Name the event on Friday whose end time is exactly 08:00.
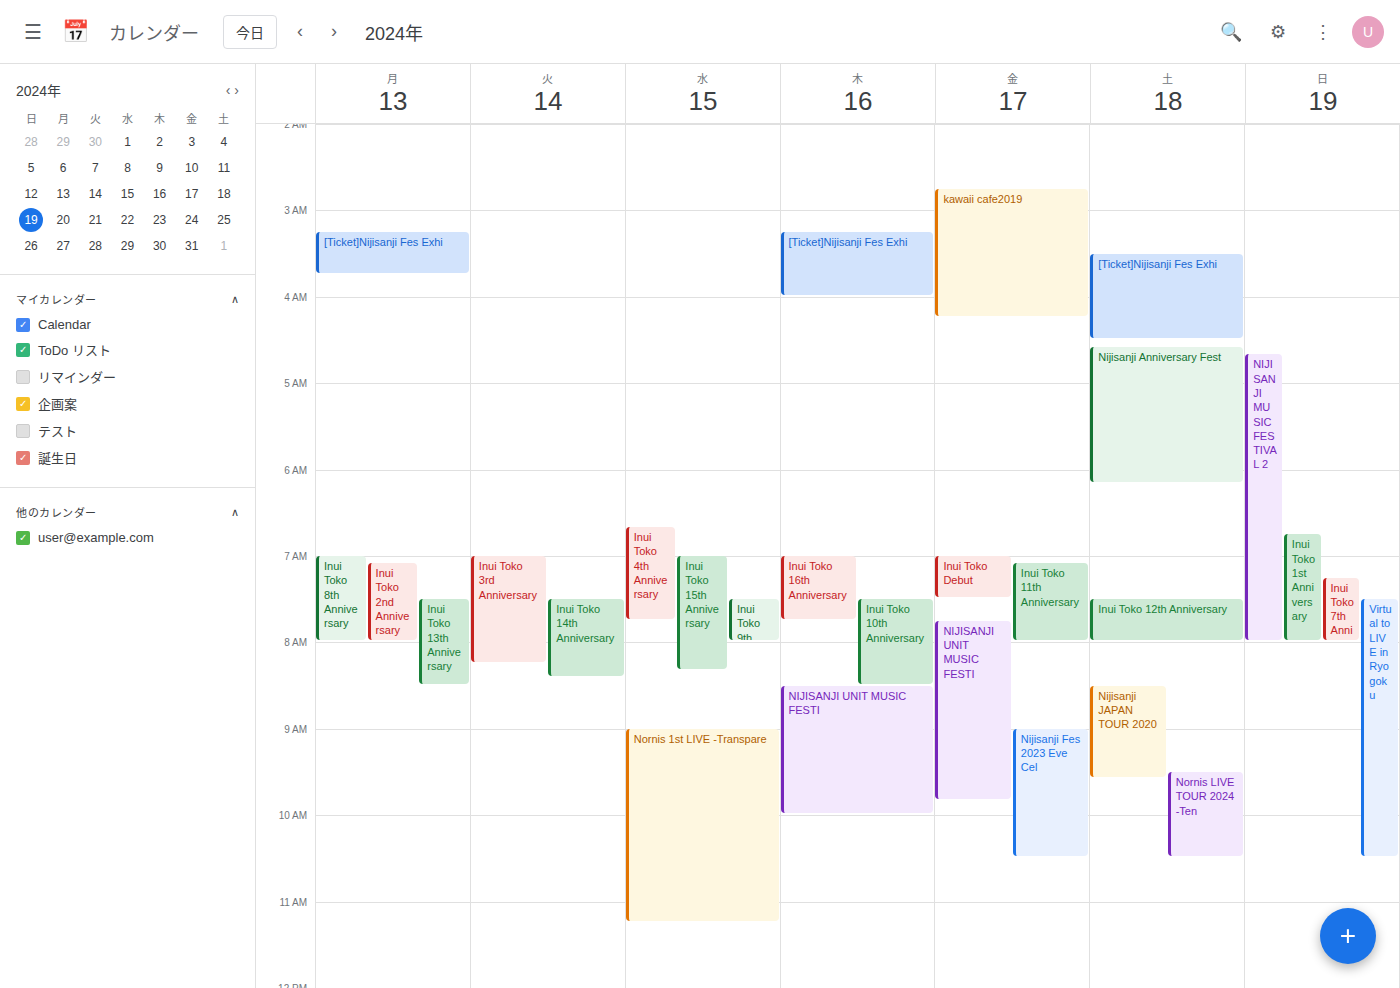
"Inui Toko 11th Anniversary"